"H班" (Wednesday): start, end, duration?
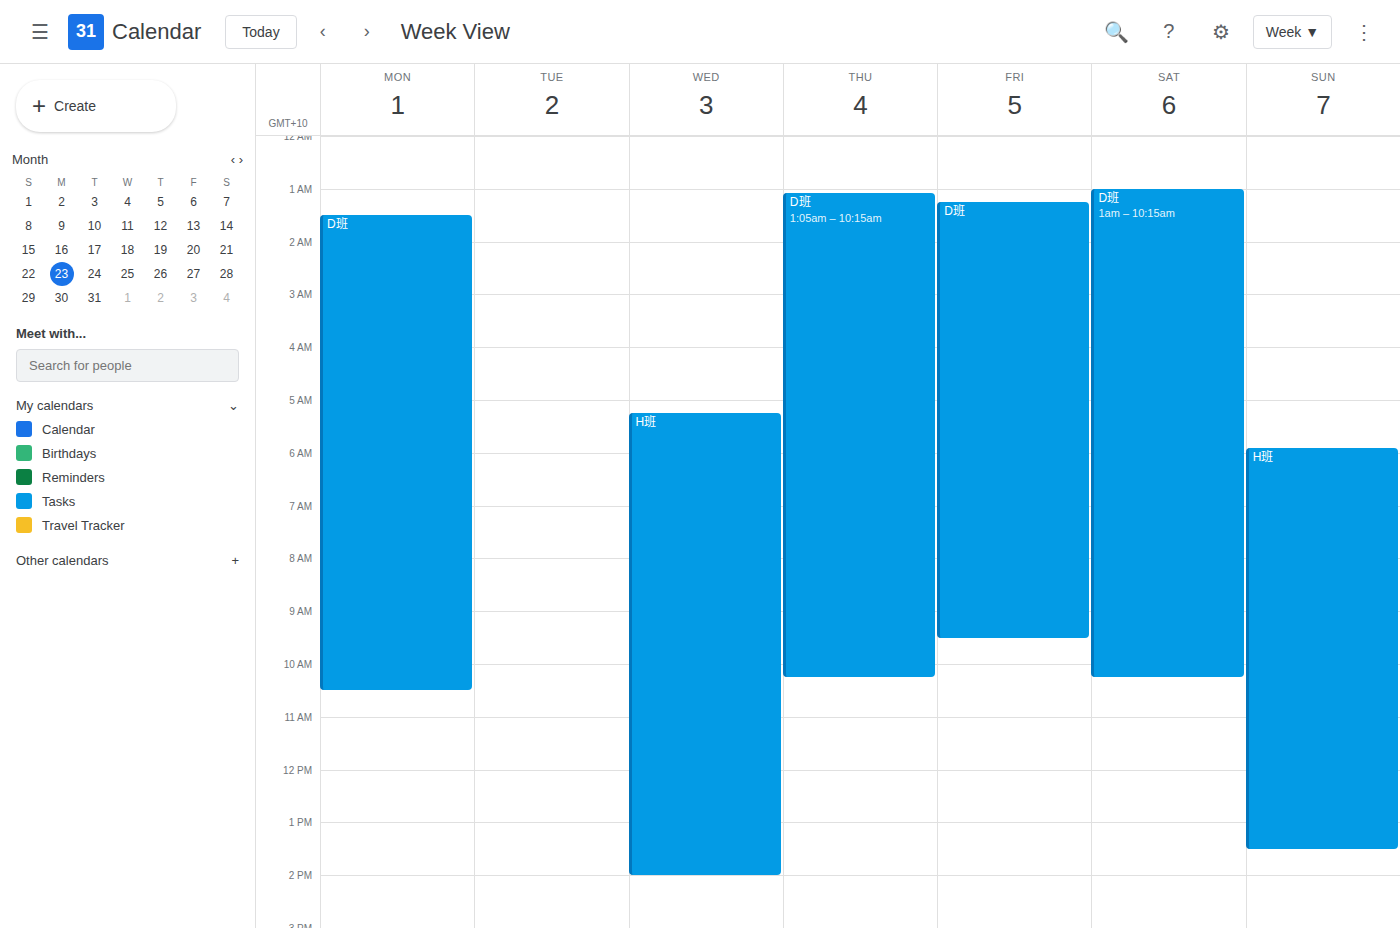
5:15 AM to 2:00 PM, 8 hours 45 minutes